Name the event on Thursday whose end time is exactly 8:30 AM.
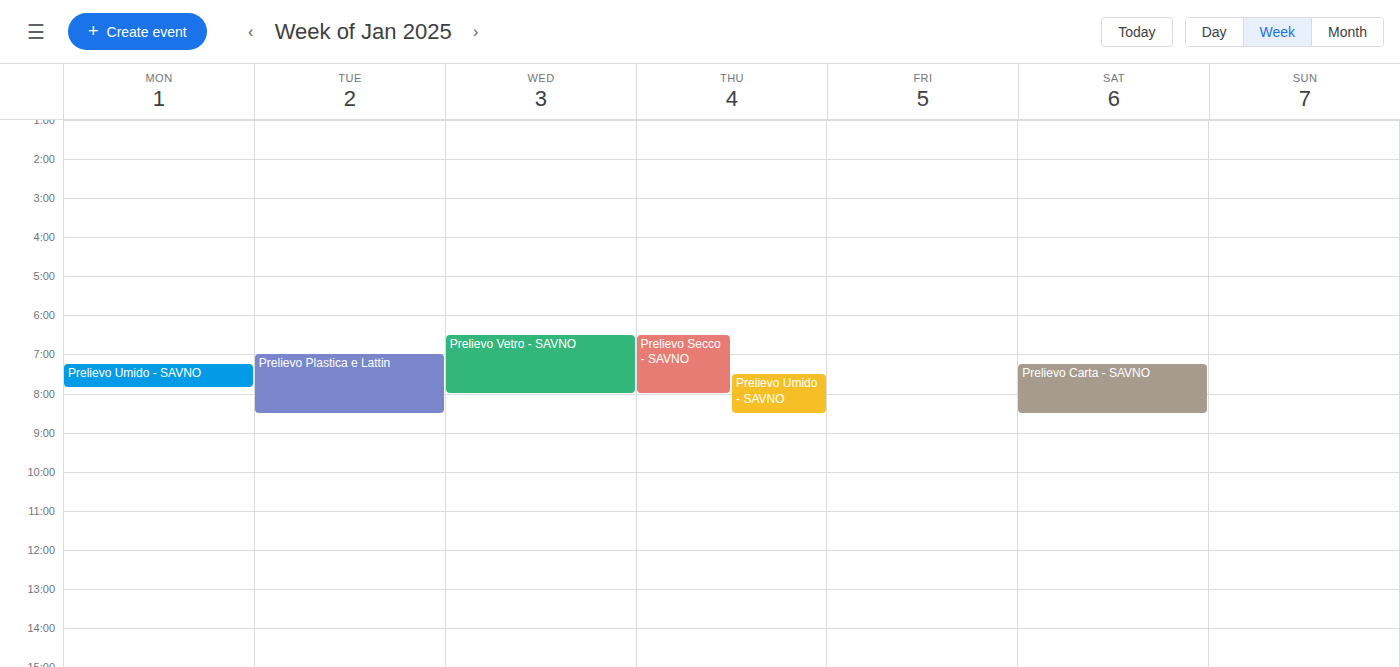
"Prelievo Umido - SAVNO"